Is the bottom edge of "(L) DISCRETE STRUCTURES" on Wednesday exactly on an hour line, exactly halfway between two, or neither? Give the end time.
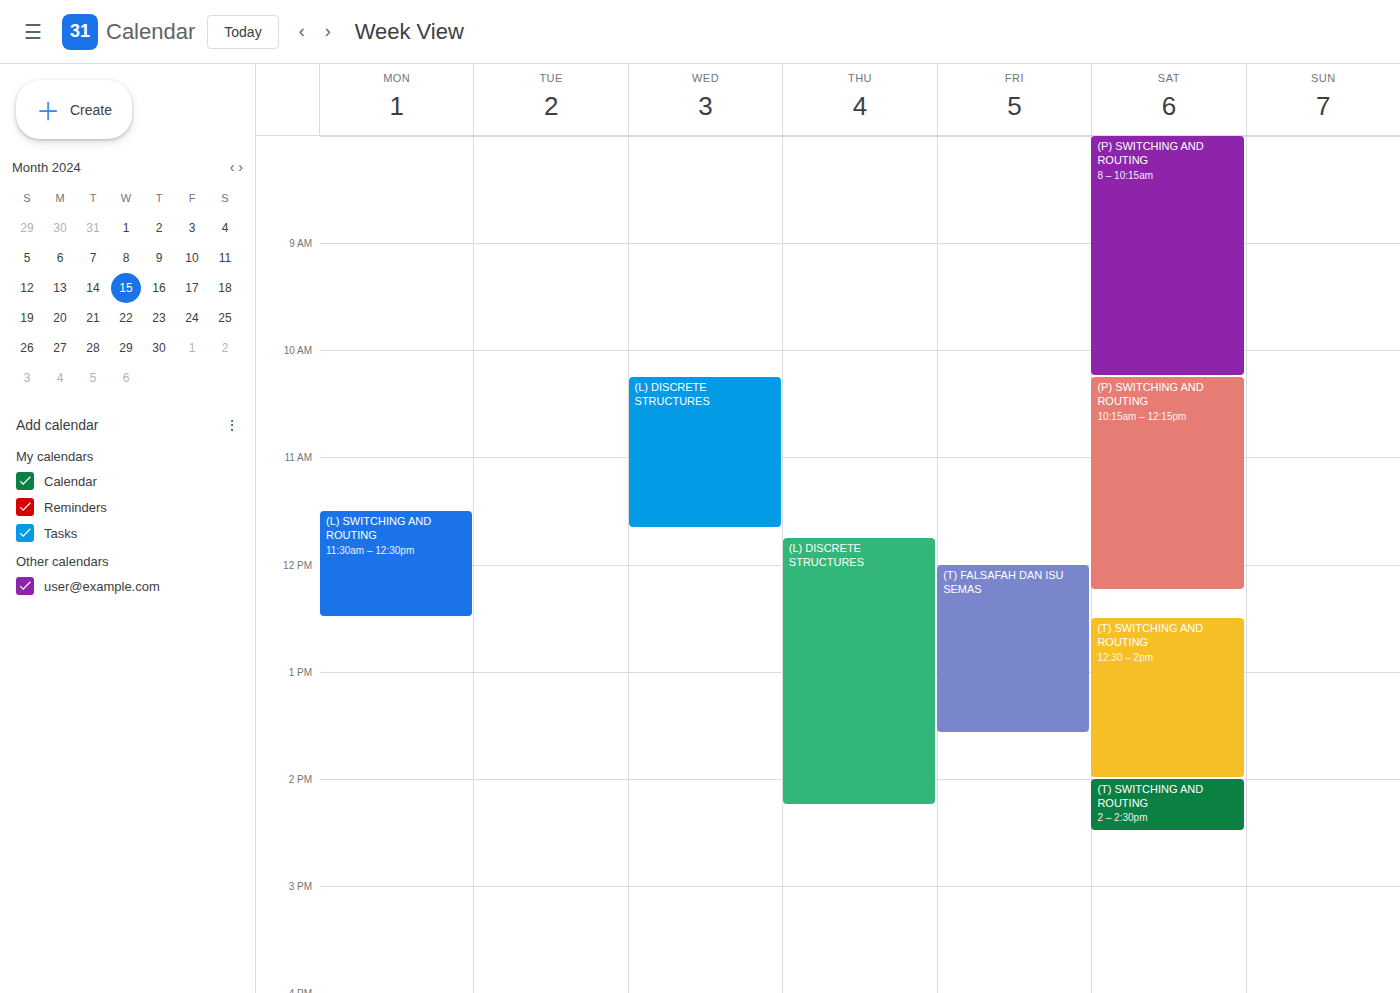
11:40 AM -- neither: 40 minutes below the 11 AM line and 20 minutes above the 12 PM line.